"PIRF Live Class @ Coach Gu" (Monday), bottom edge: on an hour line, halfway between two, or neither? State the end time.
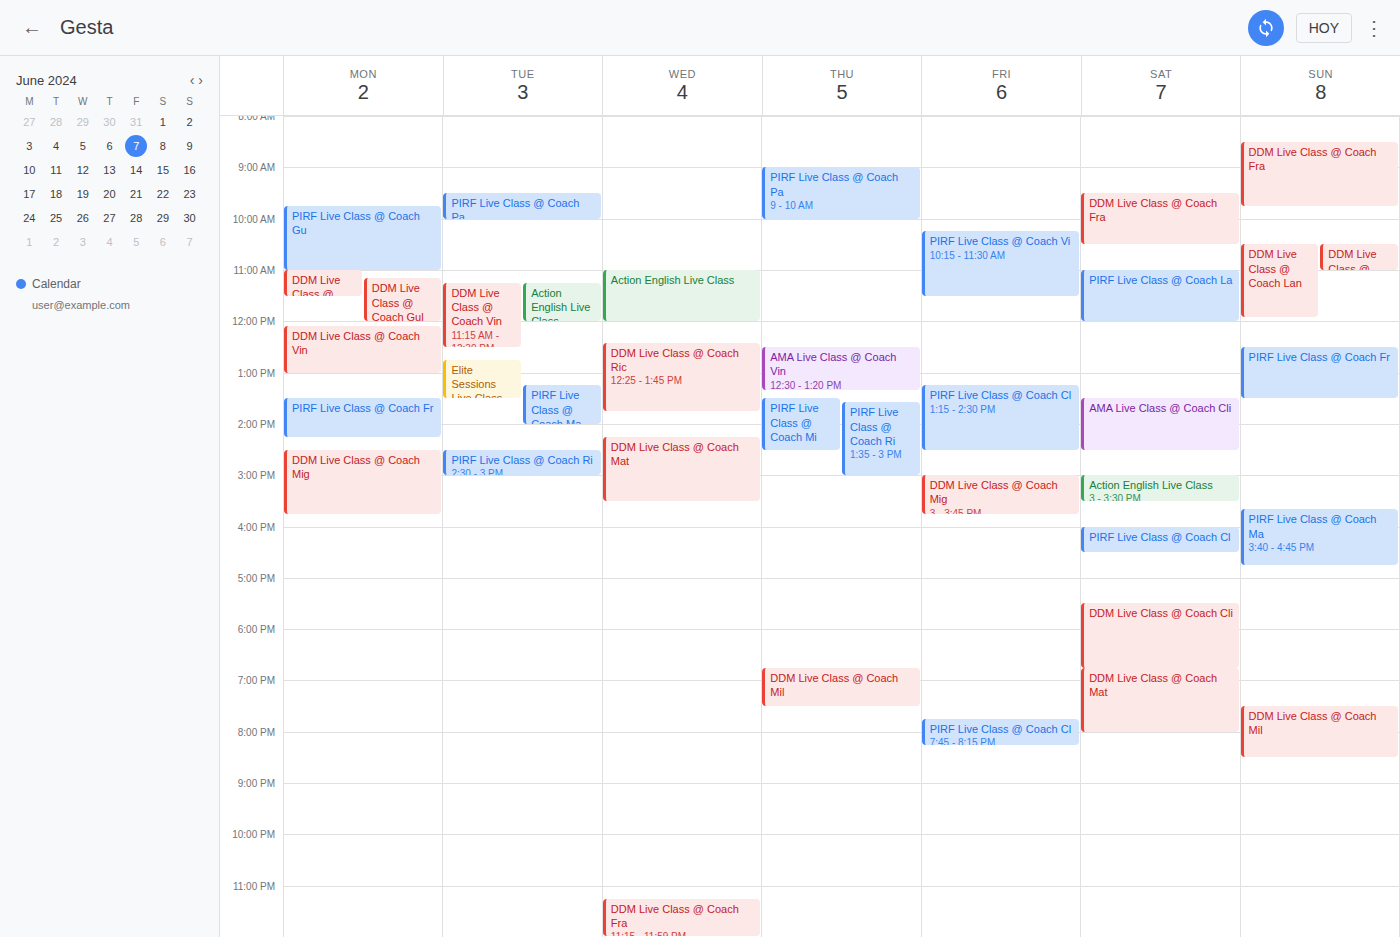
11:00 AM -- exactly on the 11 AM line.